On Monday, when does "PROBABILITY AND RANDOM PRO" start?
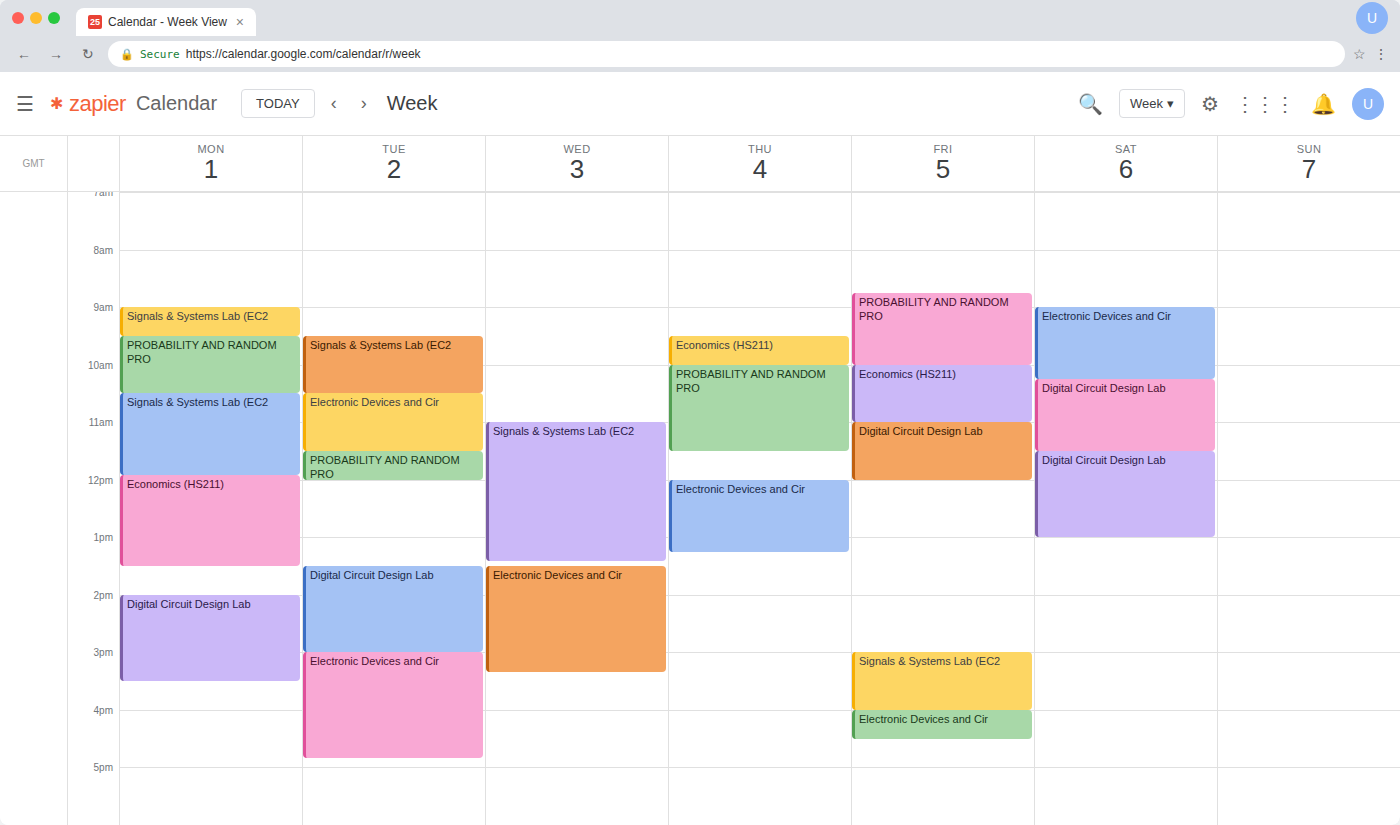
9:30 AM